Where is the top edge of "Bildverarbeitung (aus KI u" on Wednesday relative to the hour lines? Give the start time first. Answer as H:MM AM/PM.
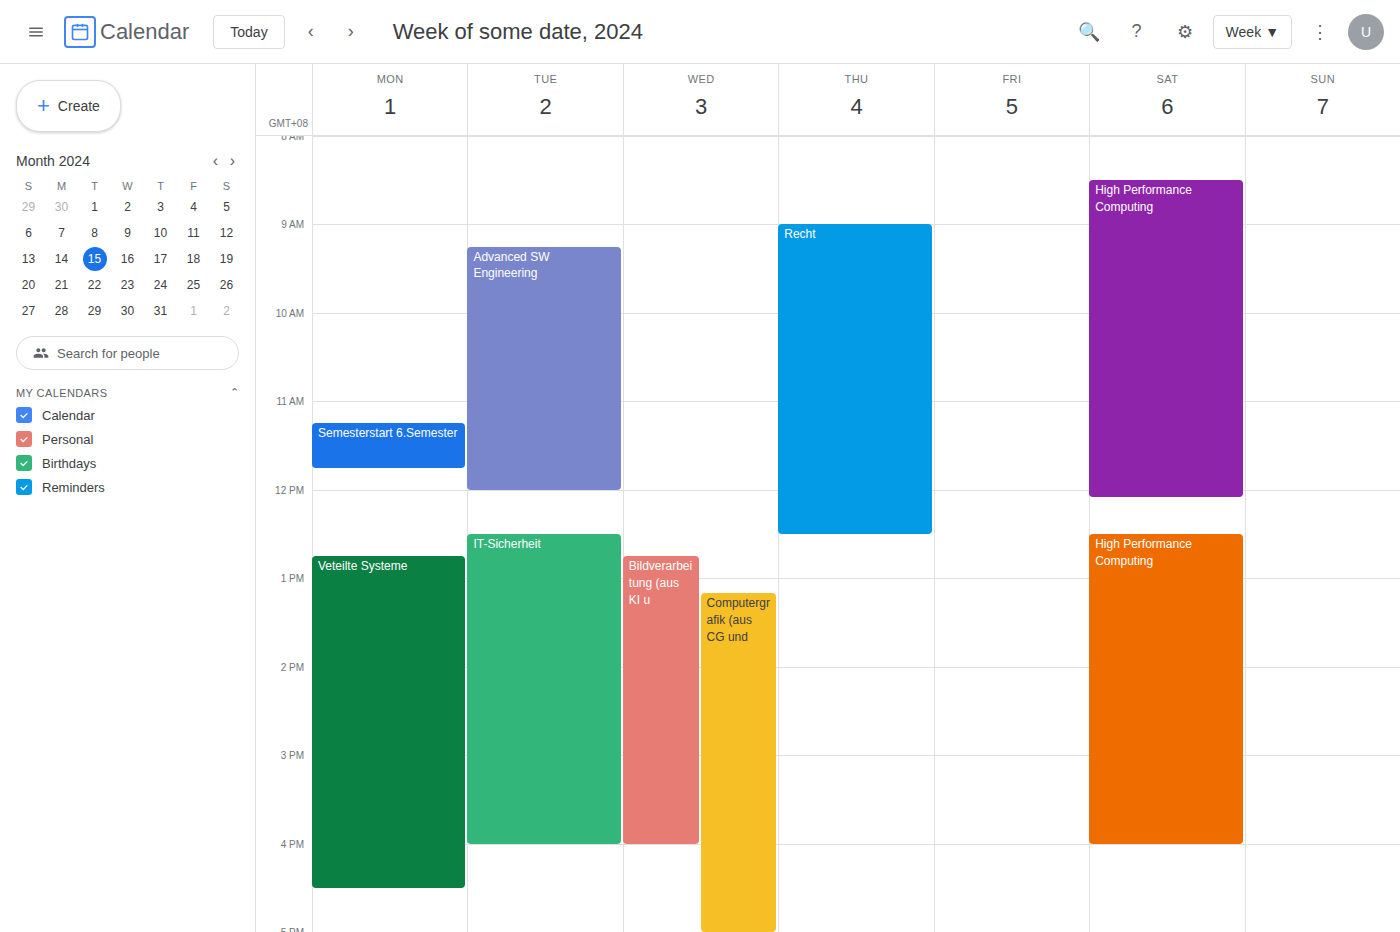
12:45 PM -- neither: three quarters of the way from the 12 PM line to the 1 PM line.